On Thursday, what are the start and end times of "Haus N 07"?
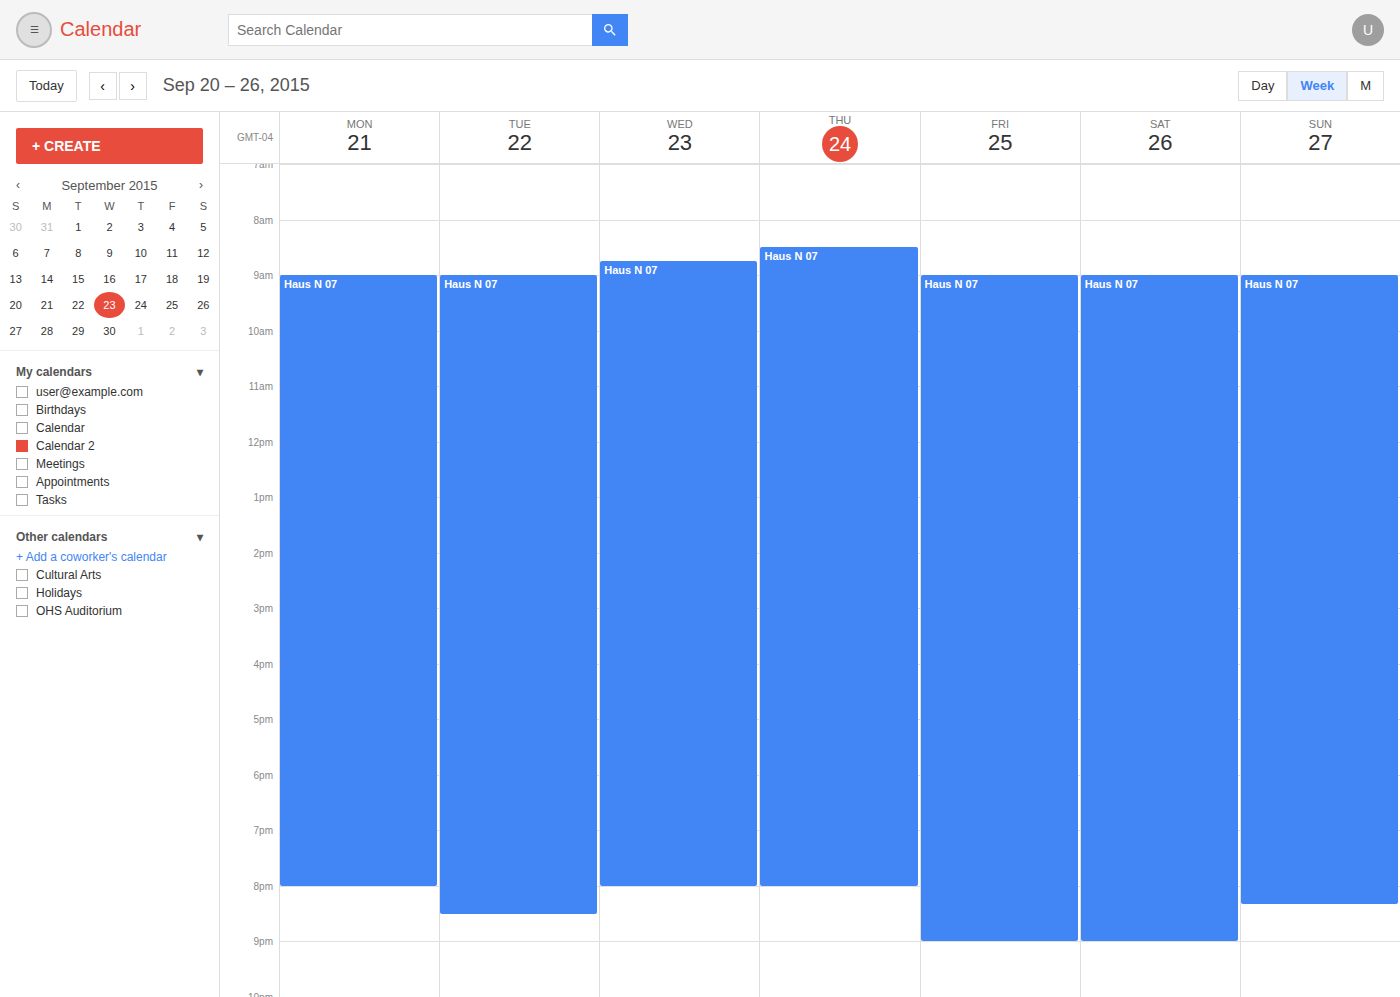
8:30 AM to 8:00 PM